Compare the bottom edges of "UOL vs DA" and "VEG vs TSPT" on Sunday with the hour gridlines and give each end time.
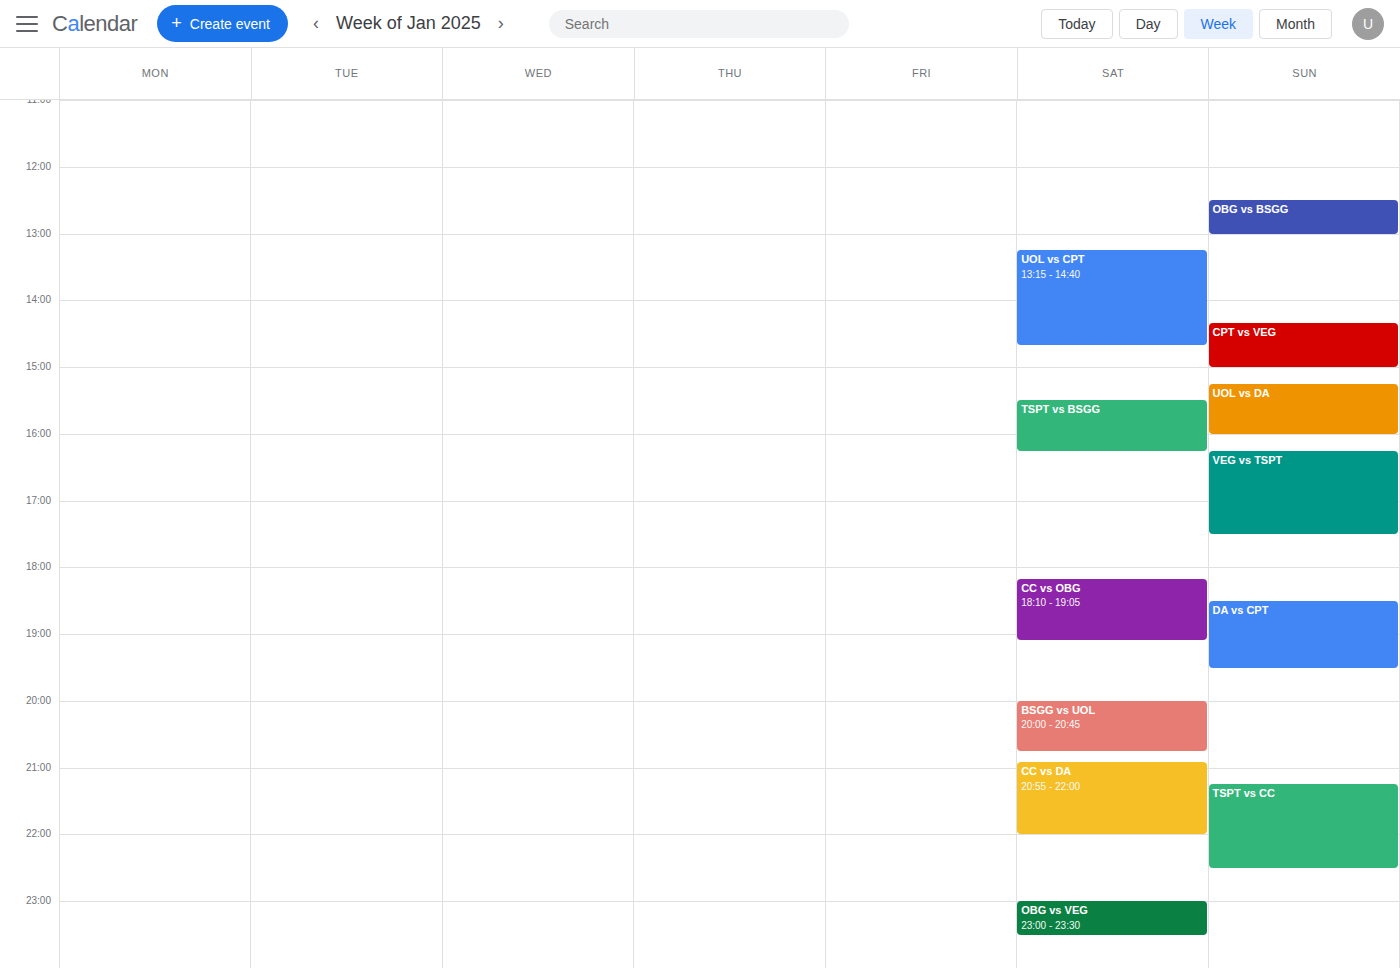
"UOL vs DA": 4:00 PM, exactly on the 4 PM line. "VEG vs TSPT": 5:30 PM, halfway between the 5 PM and 6 PM lines.